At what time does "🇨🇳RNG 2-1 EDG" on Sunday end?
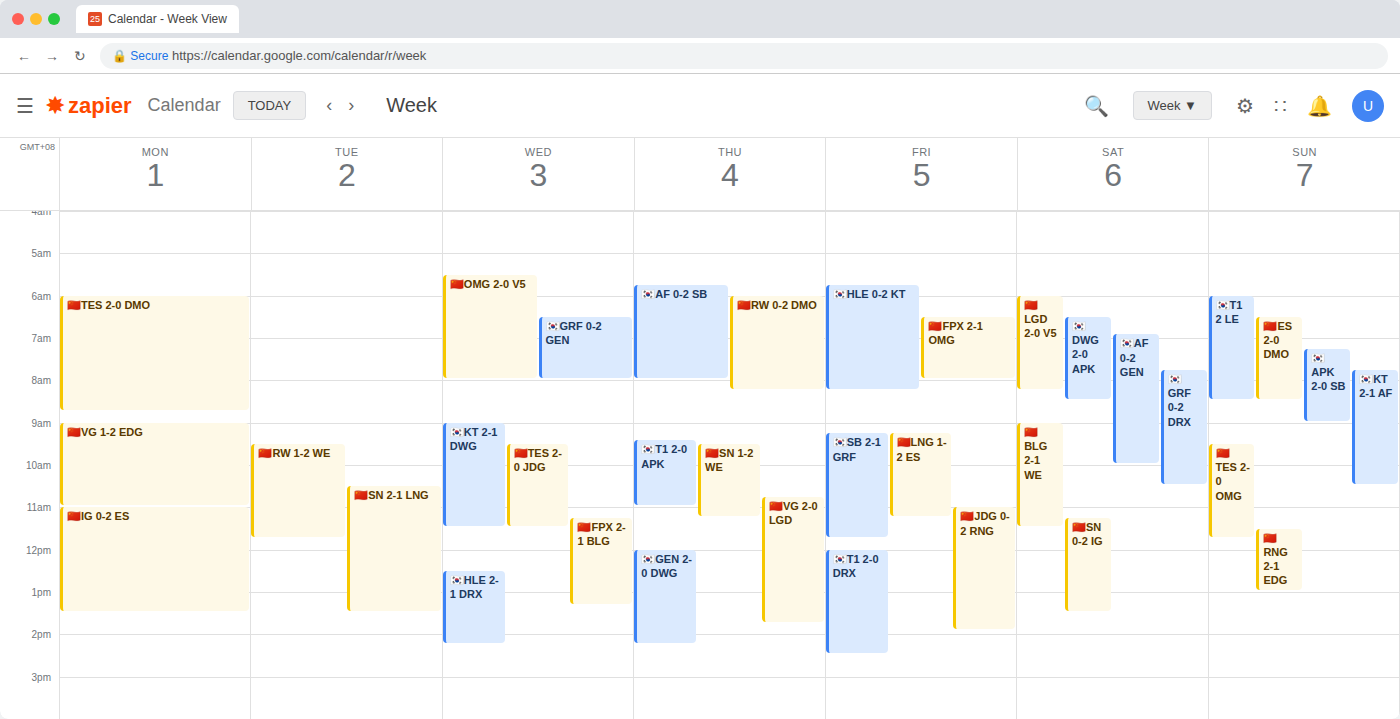
1:00 PM